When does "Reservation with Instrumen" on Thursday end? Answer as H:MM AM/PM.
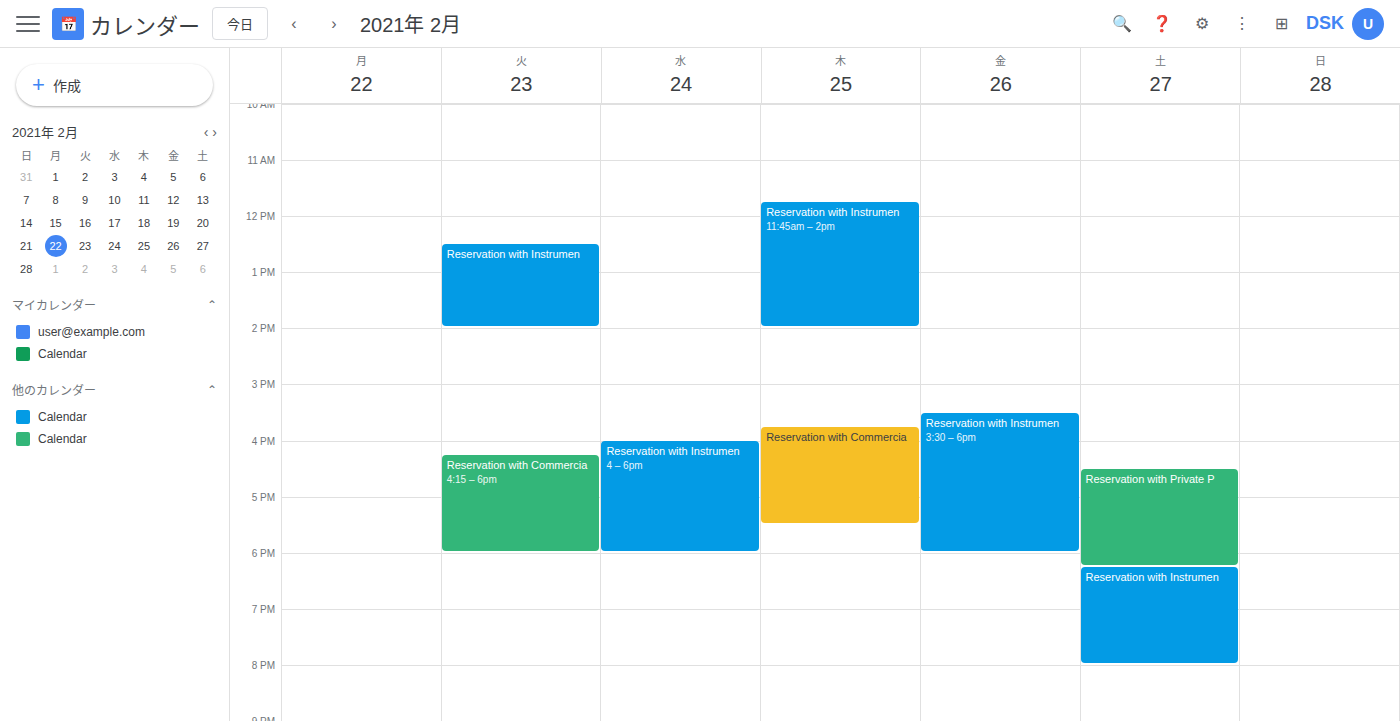
2:00 PM